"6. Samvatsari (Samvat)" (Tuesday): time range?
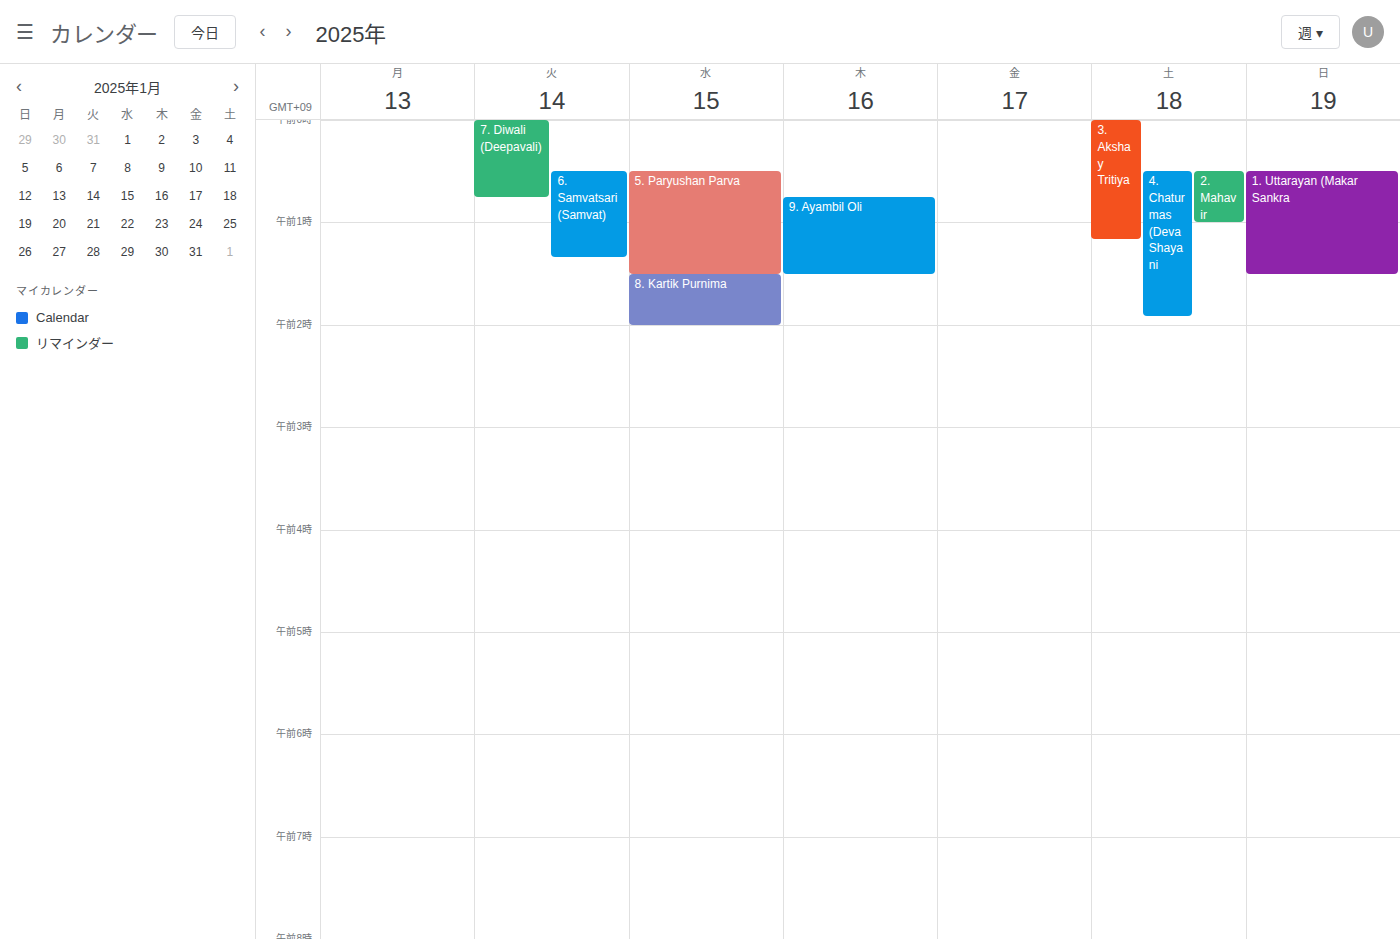
12:30 AM to 1:20 AM